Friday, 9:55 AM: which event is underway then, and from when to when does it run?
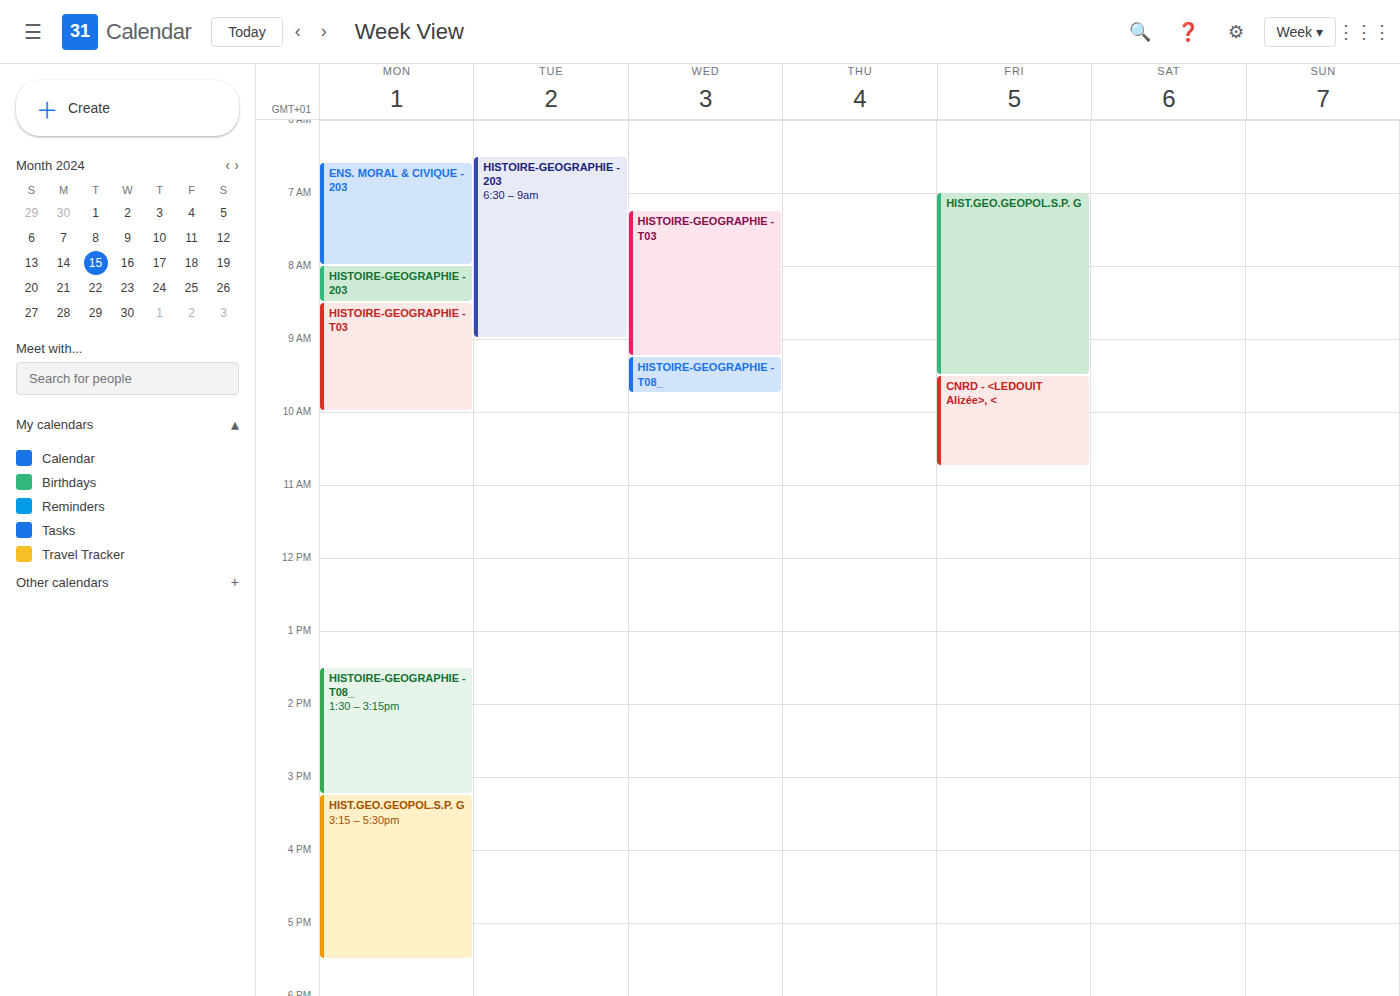
"CNRD - <LEDOUIT Alizée>, <", 9:30 AM to 10:45 AM